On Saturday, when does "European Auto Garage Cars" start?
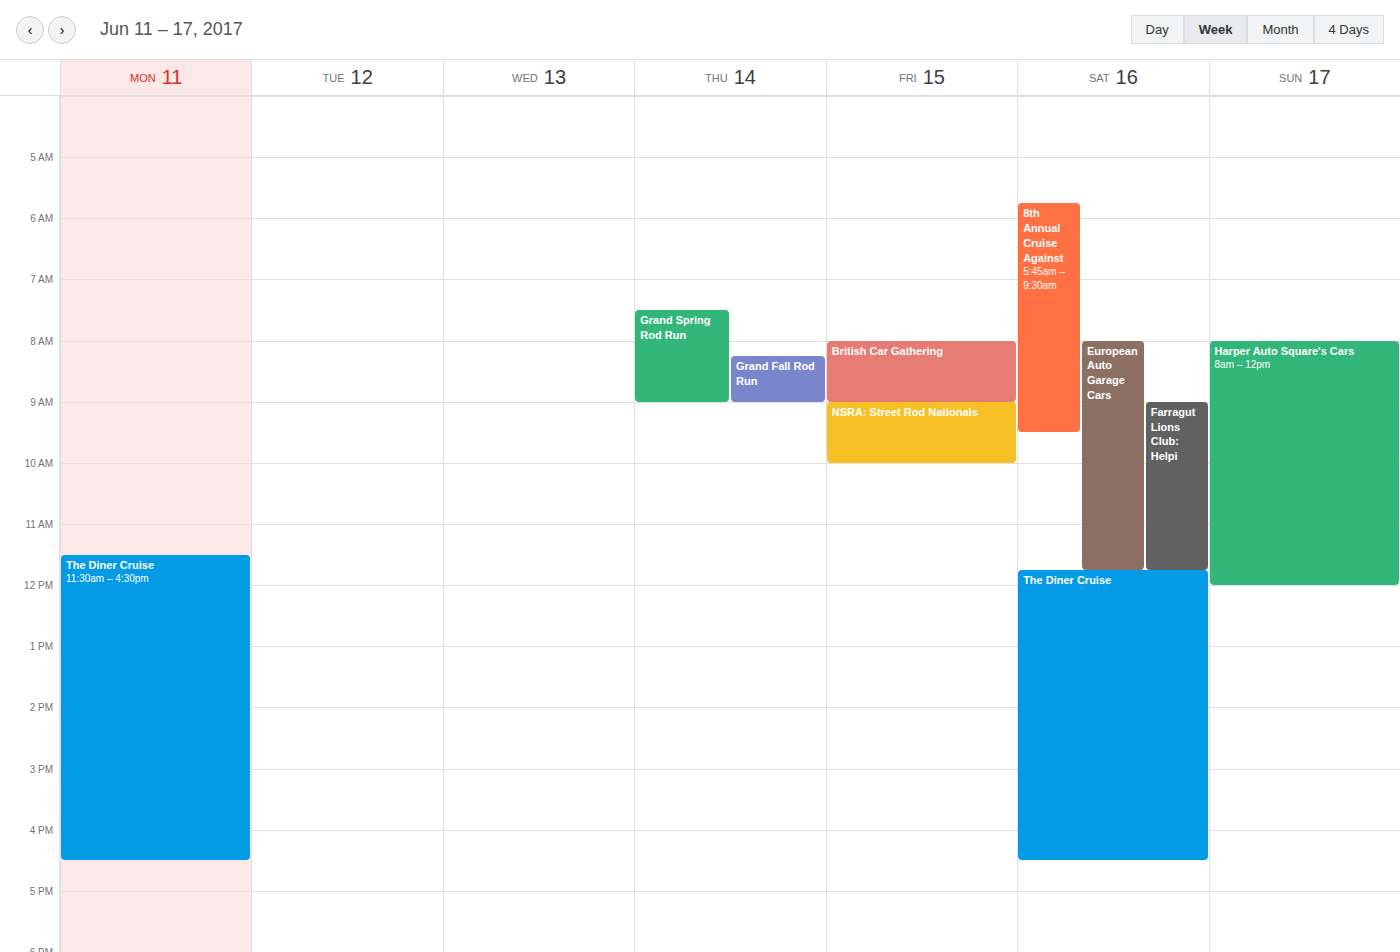
8:00 AM